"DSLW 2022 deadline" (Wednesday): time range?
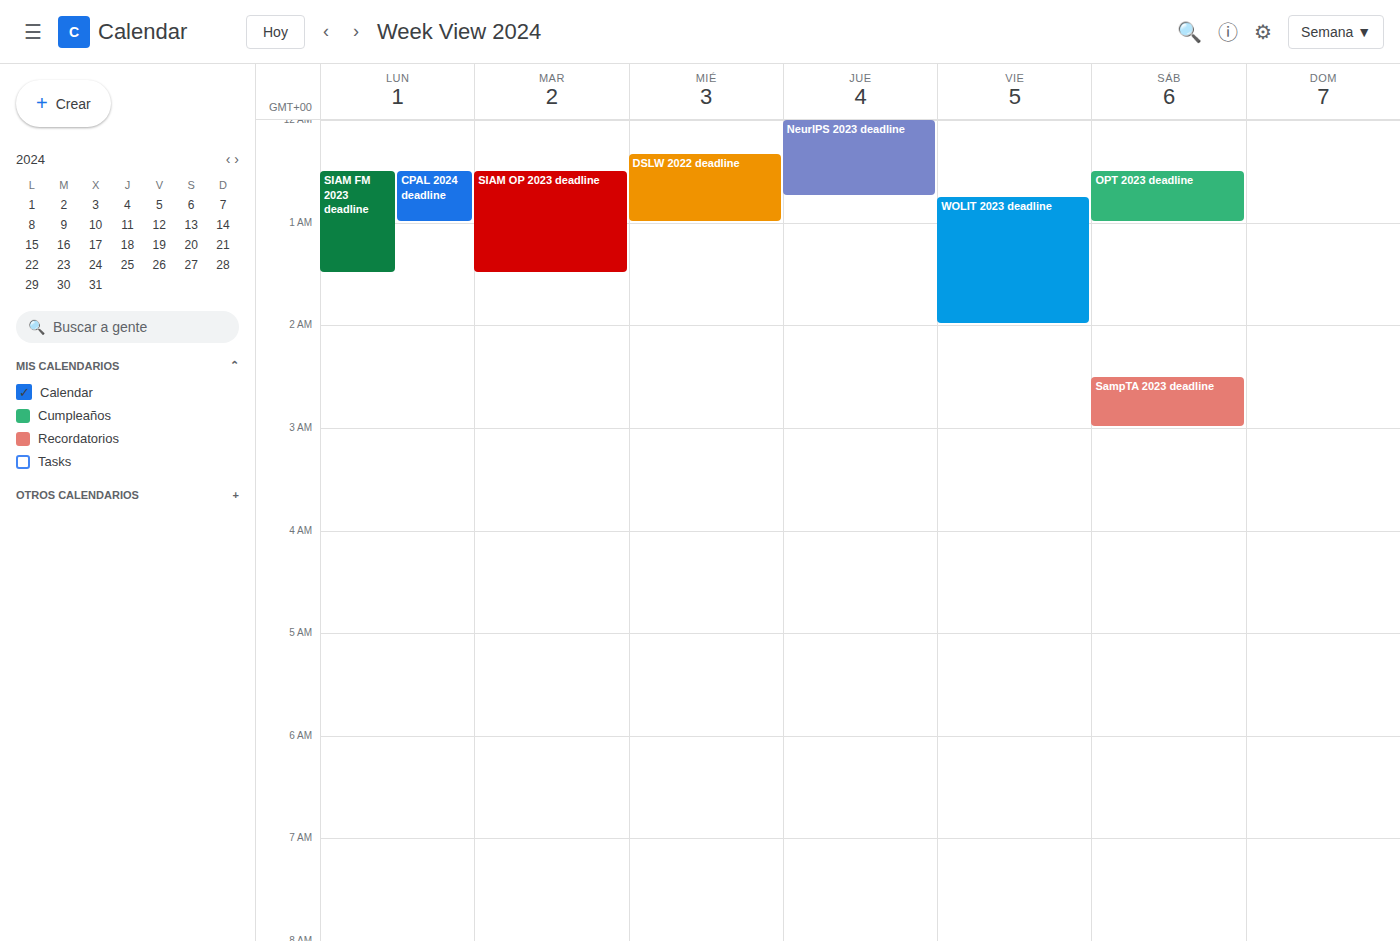
12:20 AM to 1:00 AM